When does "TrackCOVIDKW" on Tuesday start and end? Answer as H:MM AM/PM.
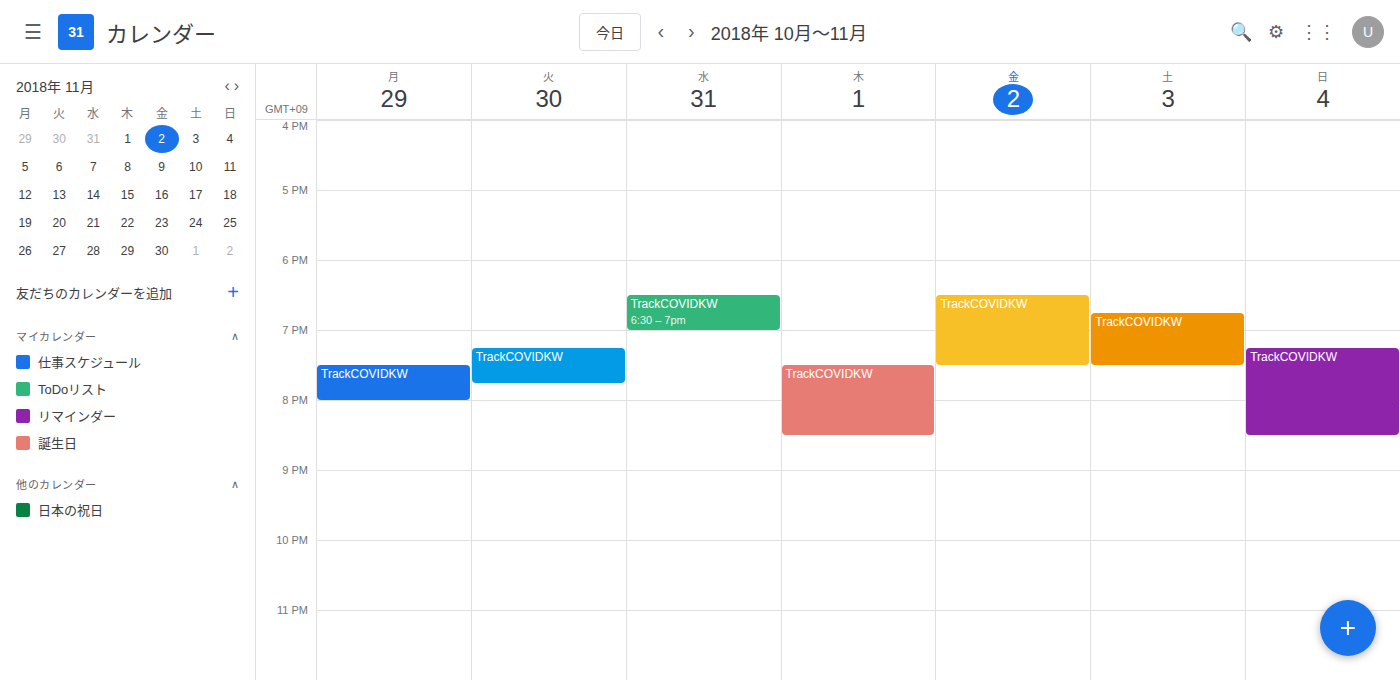
7:15 PM to 7:45 PM